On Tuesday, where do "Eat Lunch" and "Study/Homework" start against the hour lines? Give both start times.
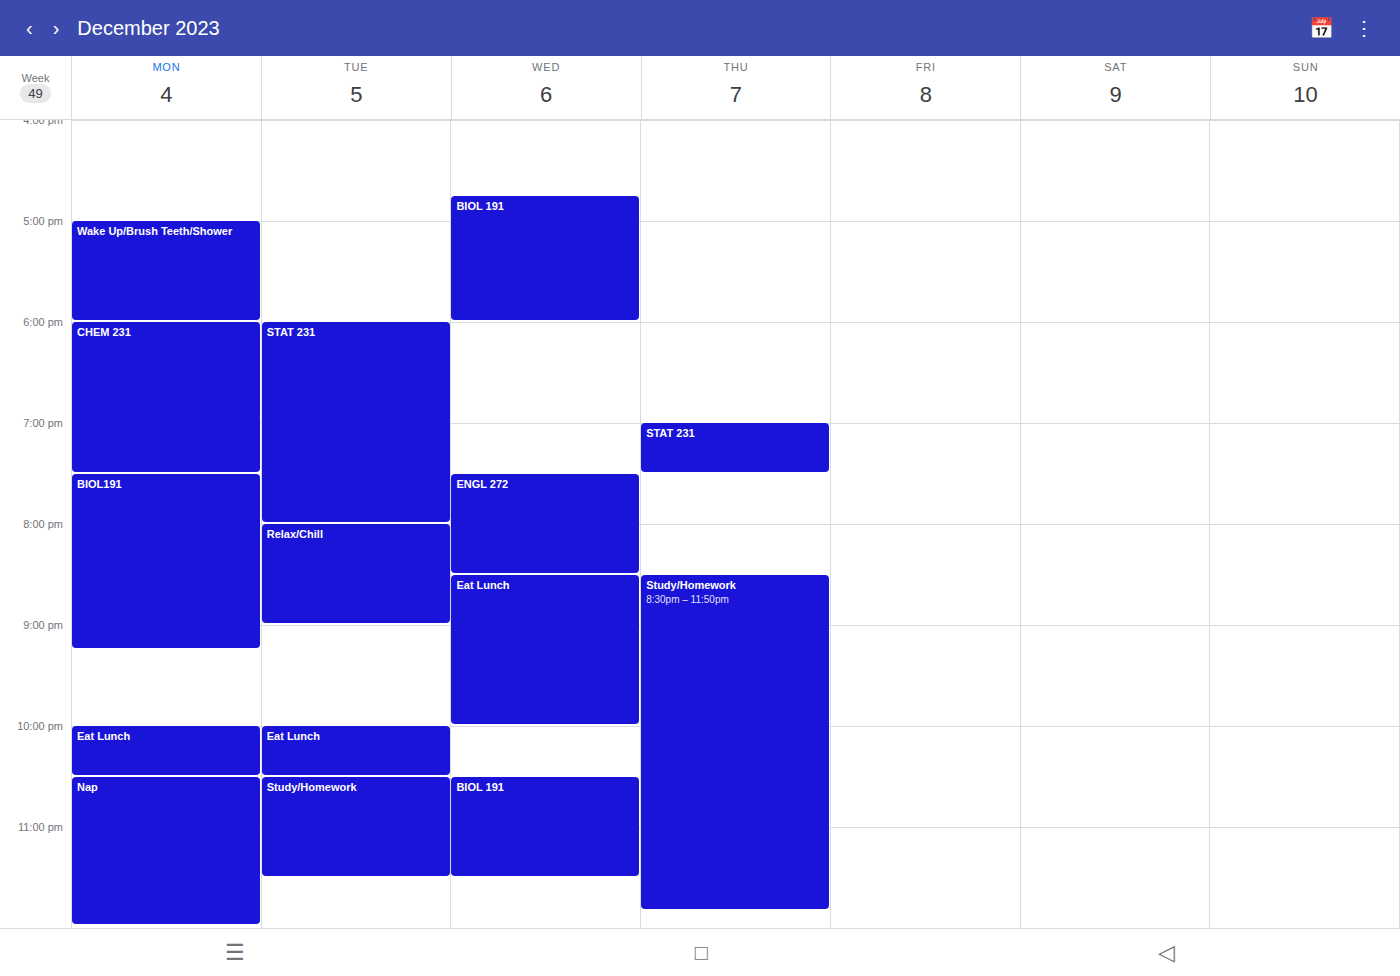
"Eat Lunch": 10:00 PM, exactly on the 10 PM line. "Study/Homework": 10:30 PM, halfway between the 10 PM and 11 PM lines.